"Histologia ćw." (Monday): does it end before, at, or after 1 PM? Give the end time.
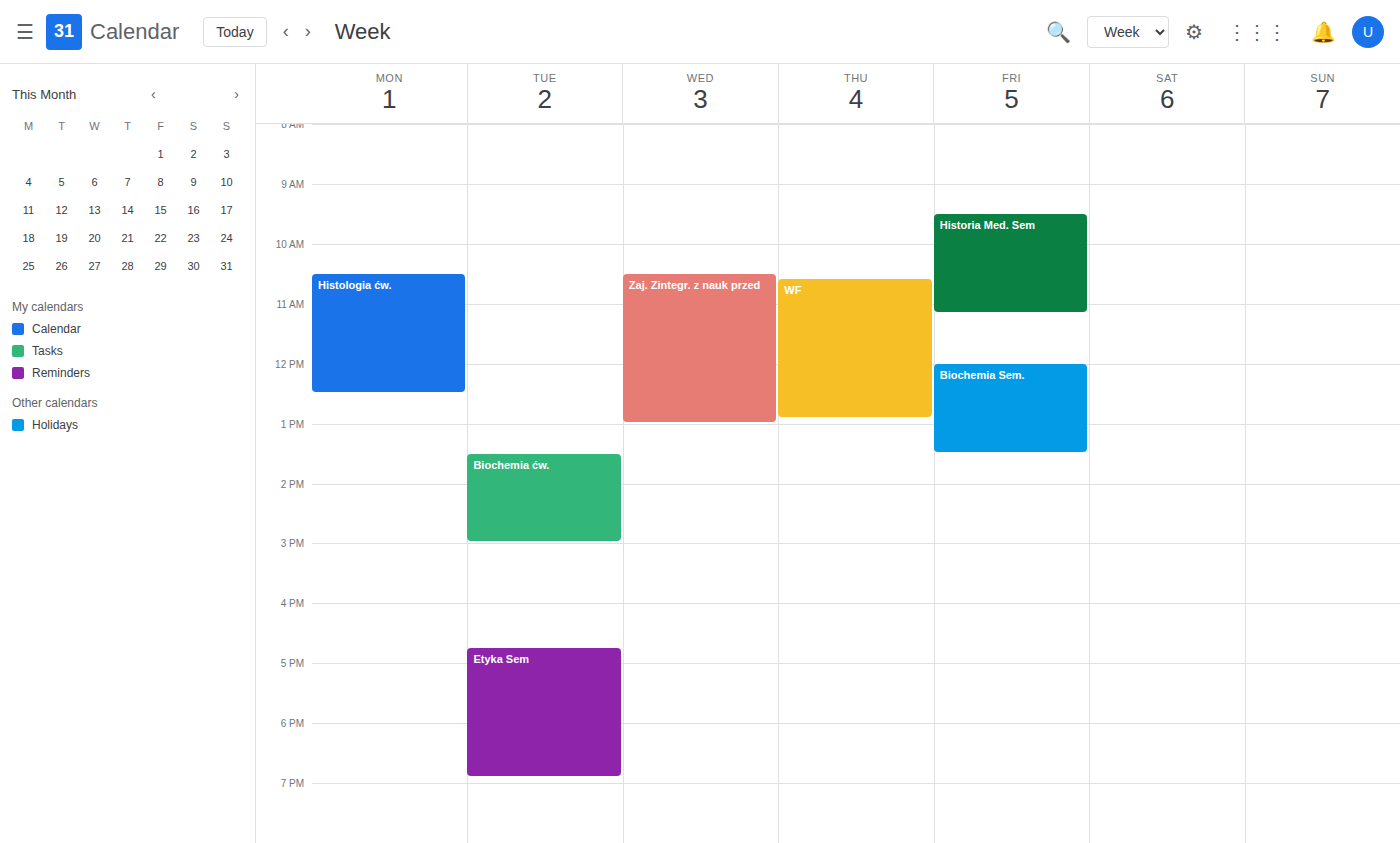
12:30 PM -- before 1 PM, 30 minutes above the 1 PM line.